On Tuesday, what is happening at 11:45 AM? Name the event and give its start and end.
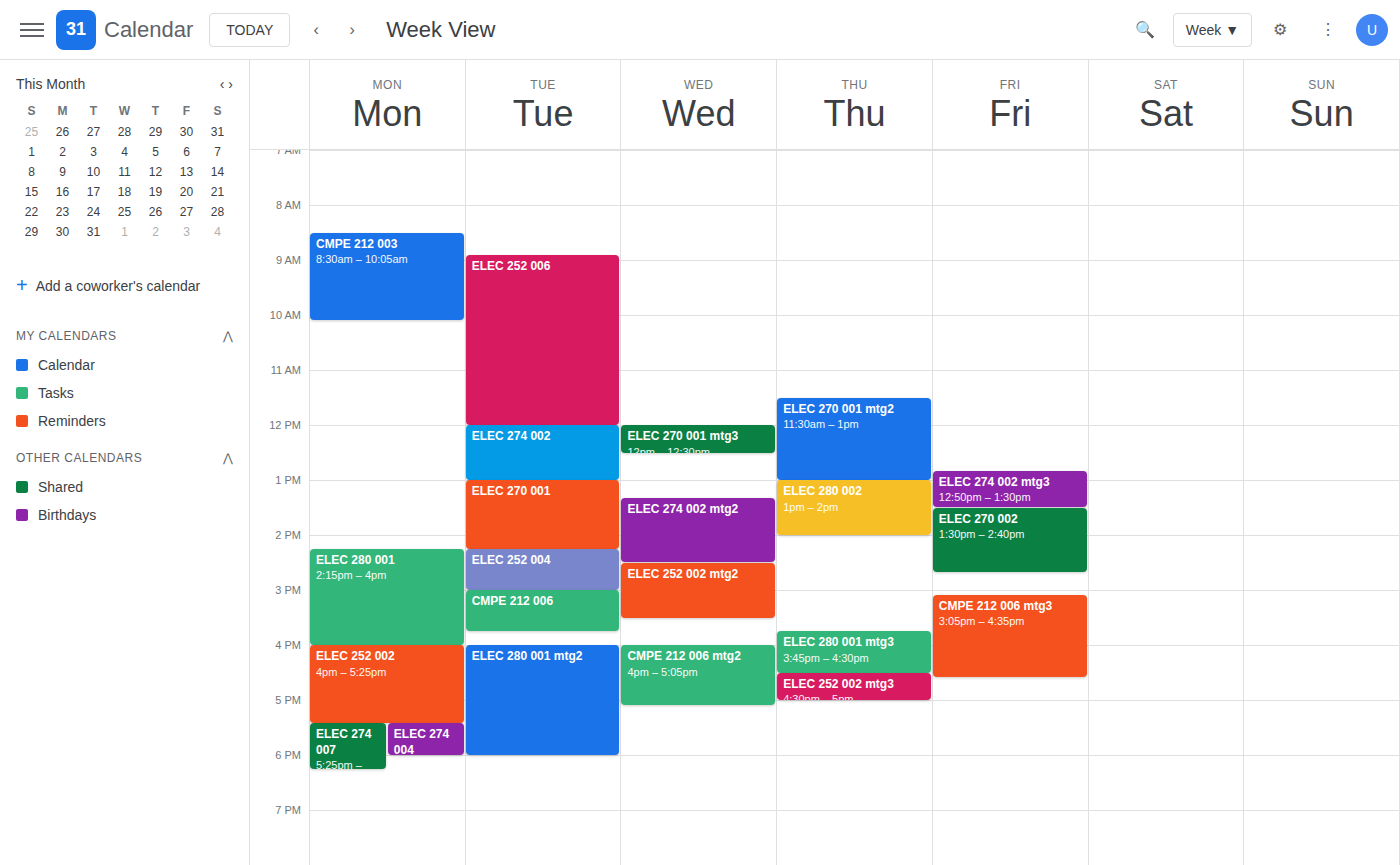
"ELEC 252 006", 8:55 AM to 12:00 PM